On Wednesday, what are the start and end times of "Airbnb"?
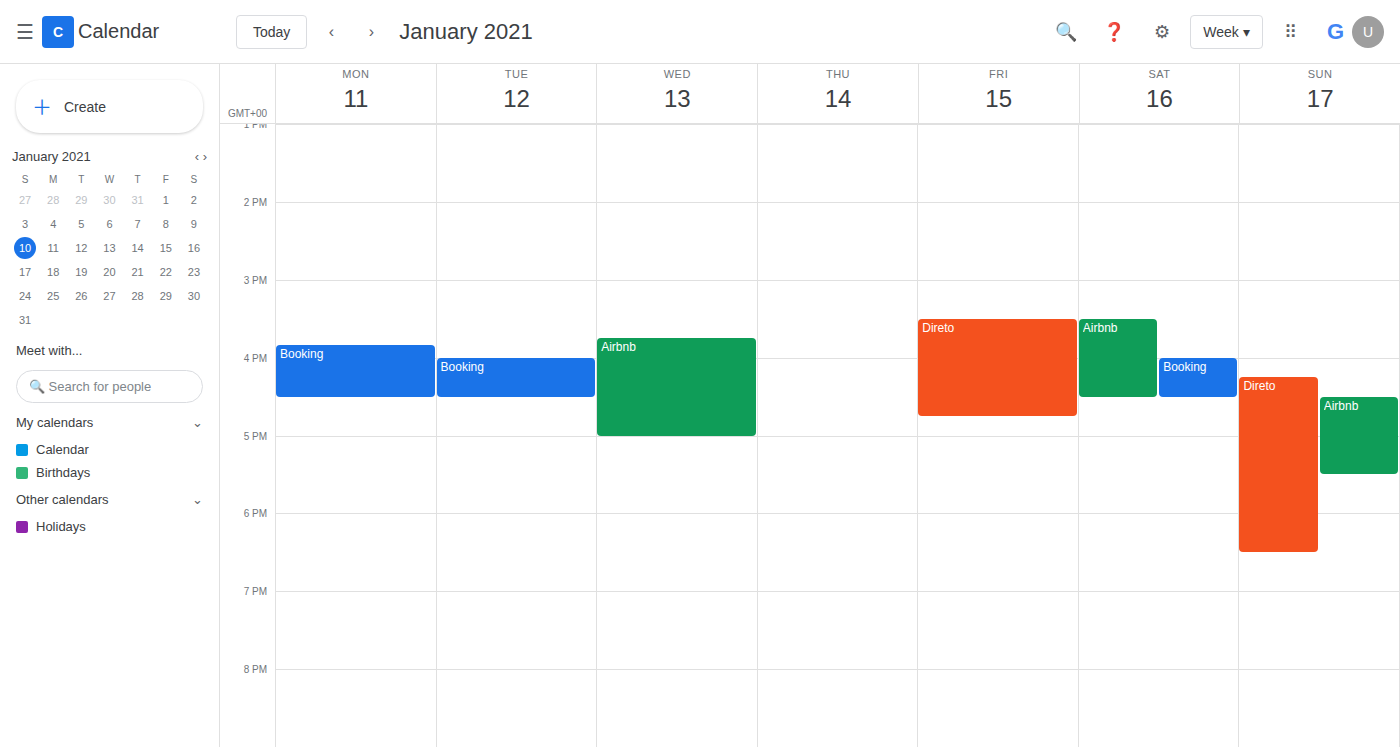
3:45 PM to 5:00 PM